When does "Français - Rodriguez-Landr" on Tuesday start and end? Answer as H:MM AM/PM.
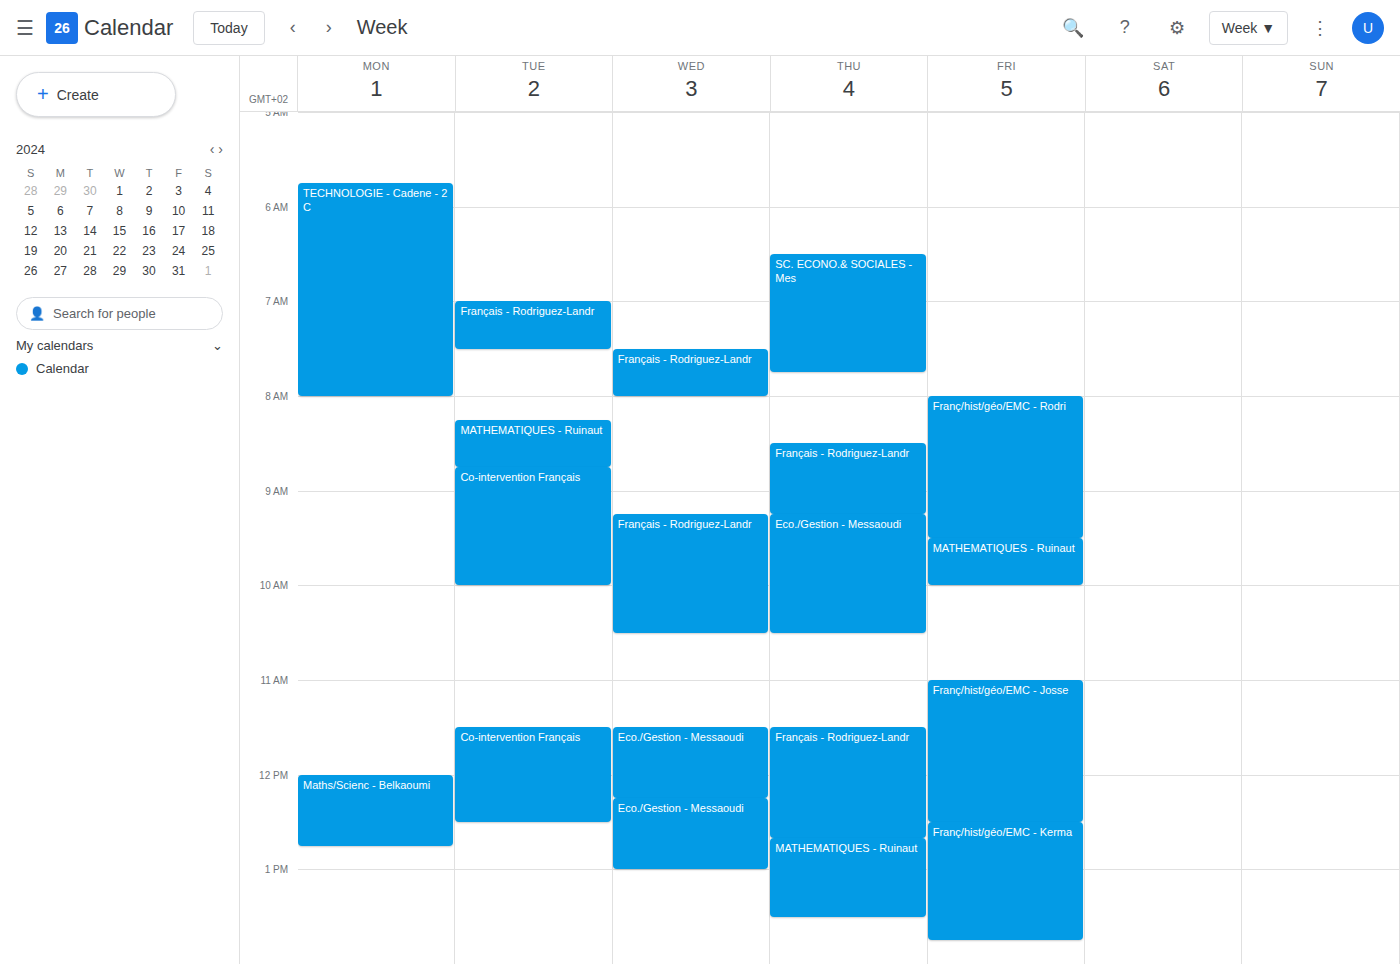
7:00 AM to 7:30 AM